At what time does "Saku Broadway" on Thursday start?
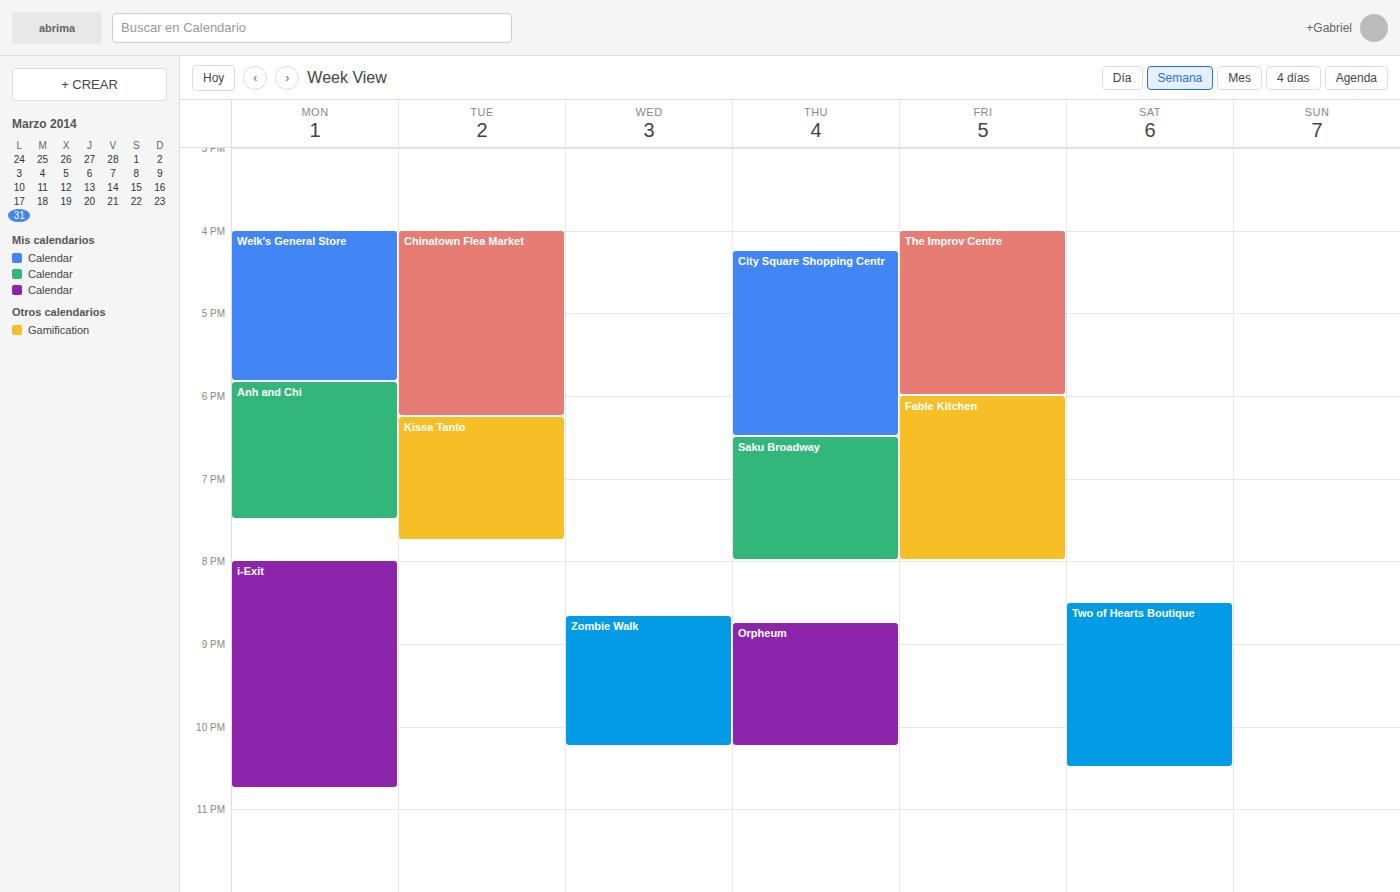
6:30 PM